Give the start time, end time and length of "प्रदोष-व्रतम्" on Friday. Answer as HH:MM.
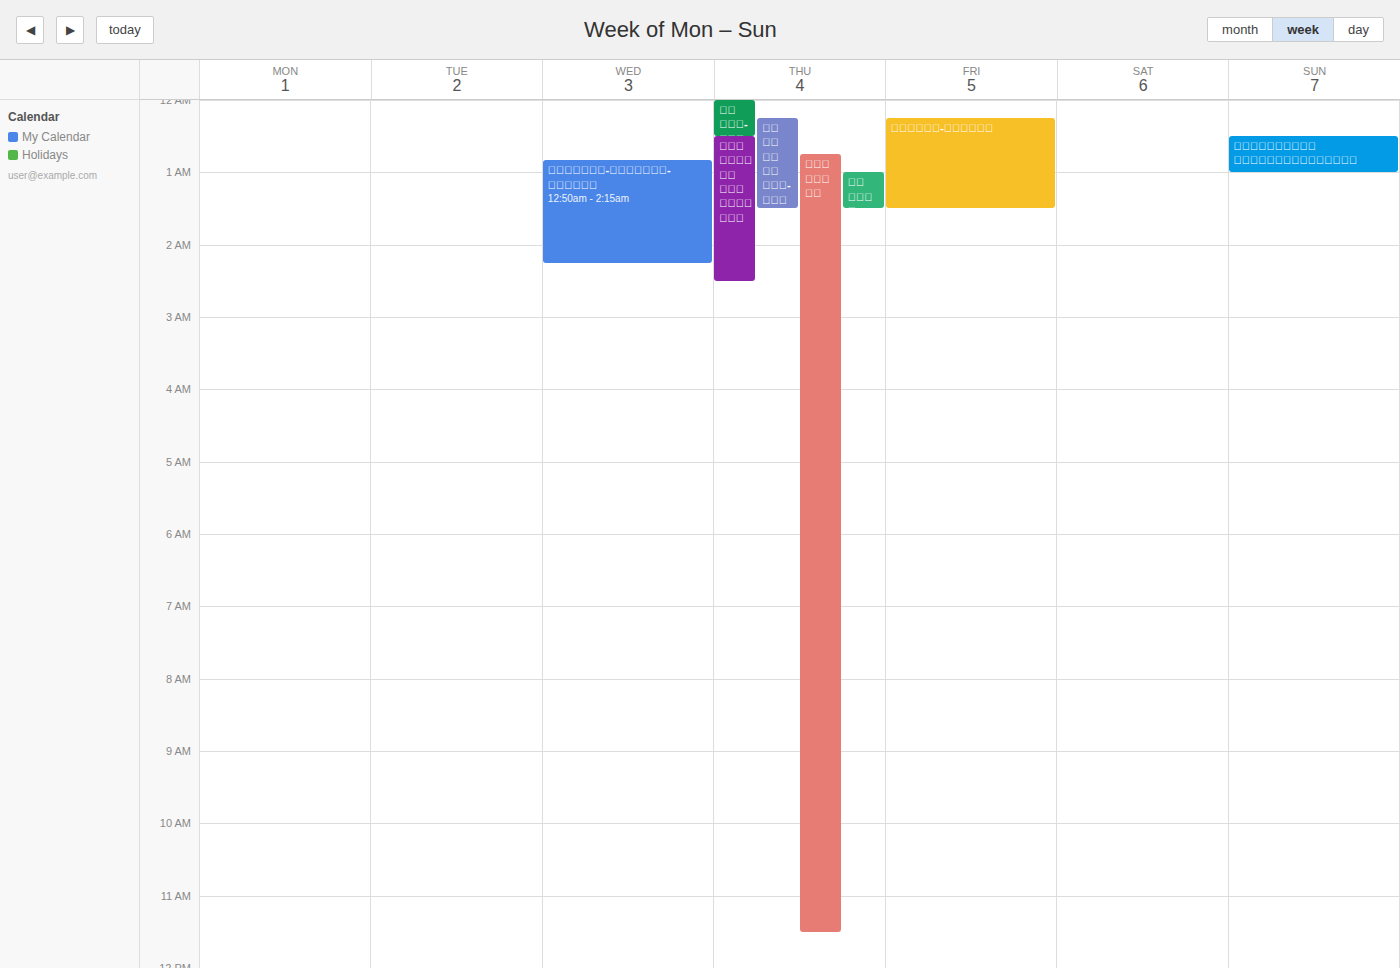
00:15 to 01:30, 1 hour 15 minutes